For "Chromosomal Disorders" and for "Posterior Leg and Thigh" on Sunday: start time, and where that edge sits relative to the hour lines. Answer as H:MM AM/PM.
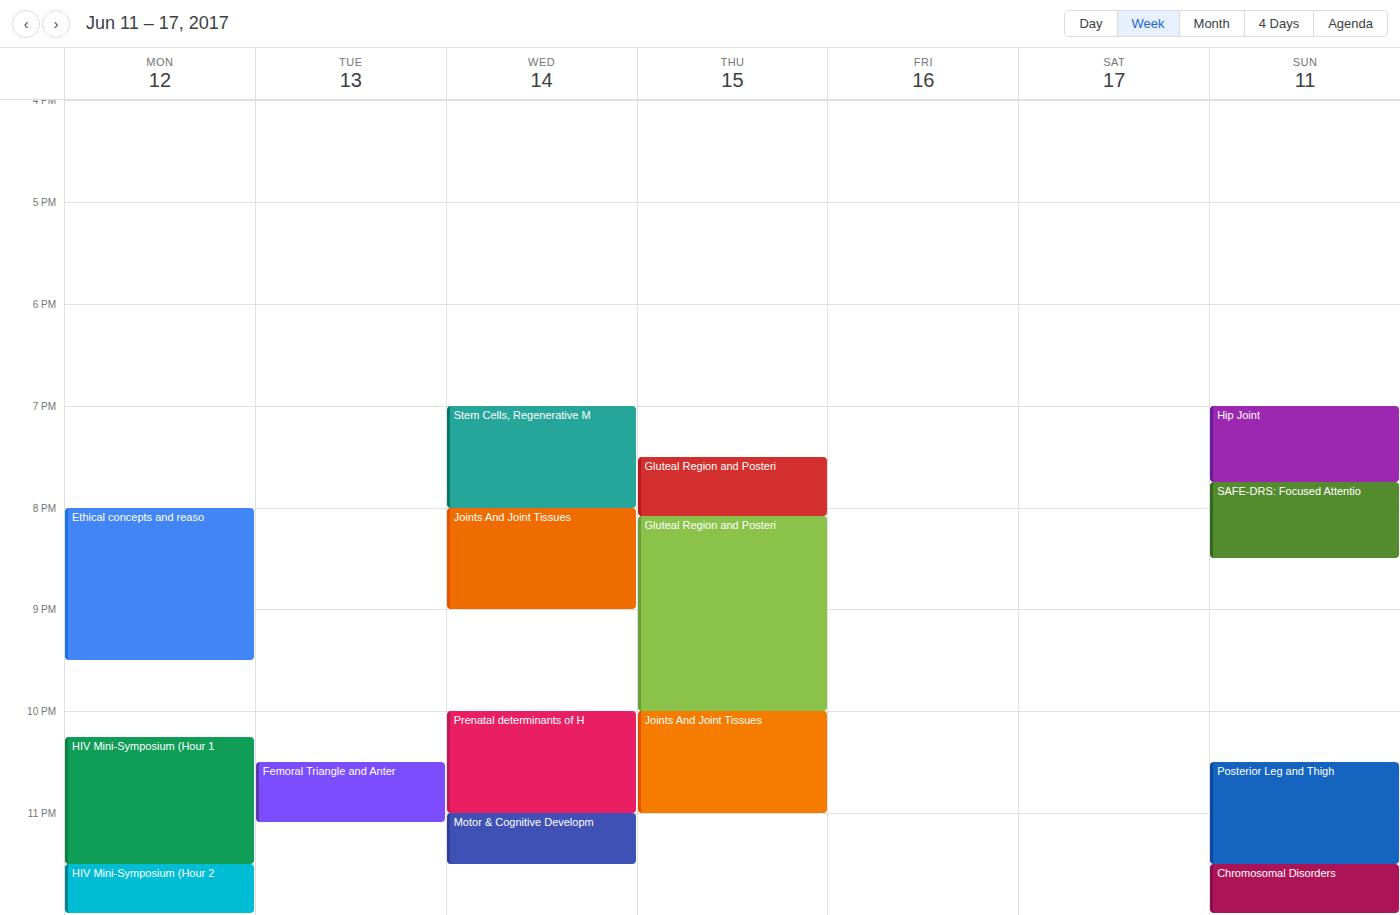
"Chromosomal Disorders": 11:30 PM, halfway between the 11 PM and 12 AM lines. "Posterior Leg and Thigh": 10:30 PM, halfway between the 10 PM and 11 PM lines.